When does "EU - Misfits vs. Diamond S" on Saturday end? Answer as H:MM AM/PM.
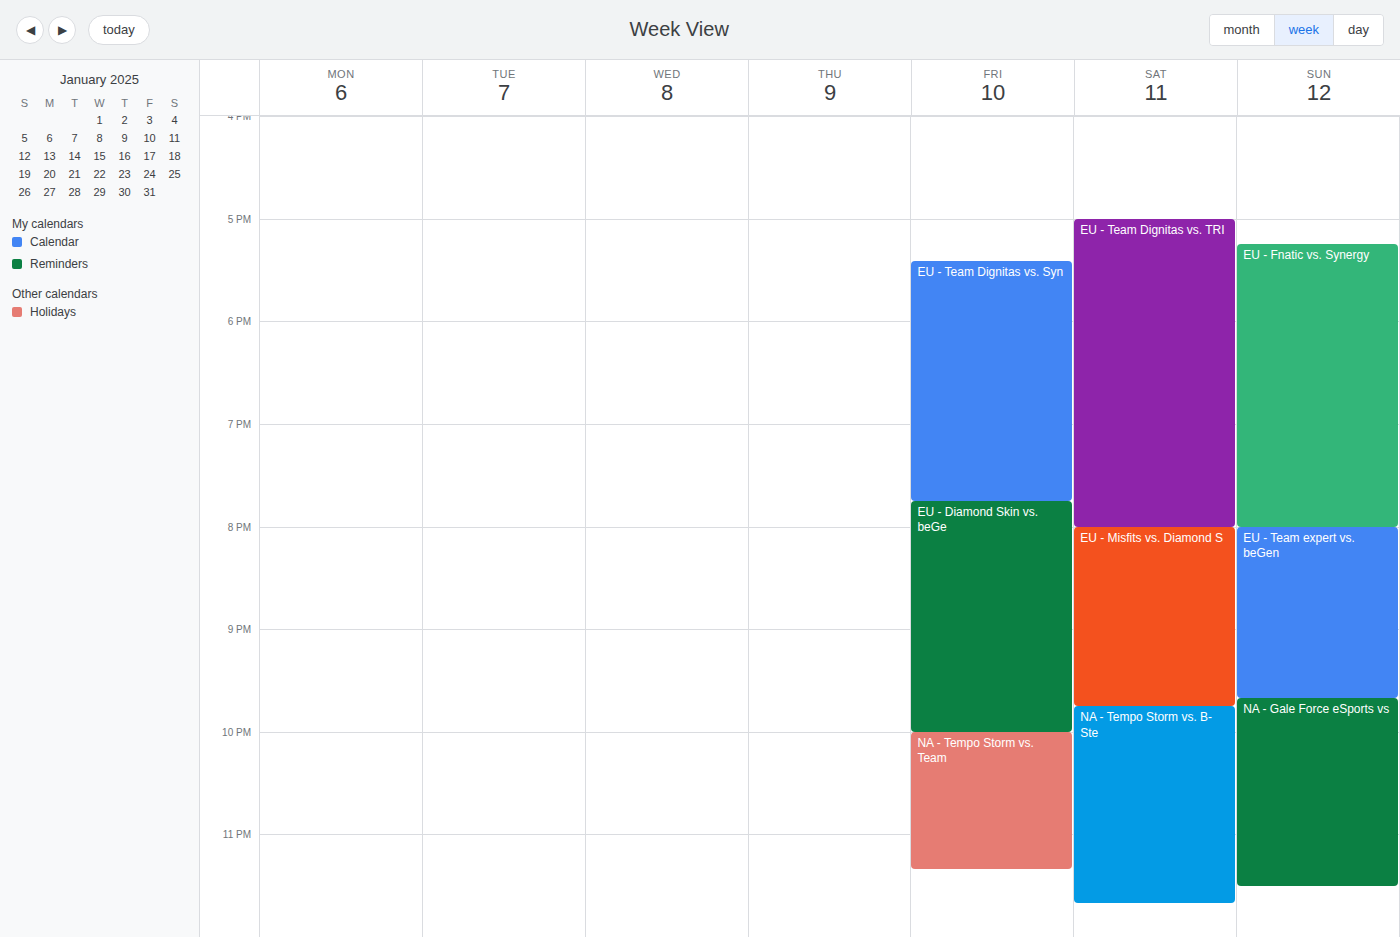
9:45 PM